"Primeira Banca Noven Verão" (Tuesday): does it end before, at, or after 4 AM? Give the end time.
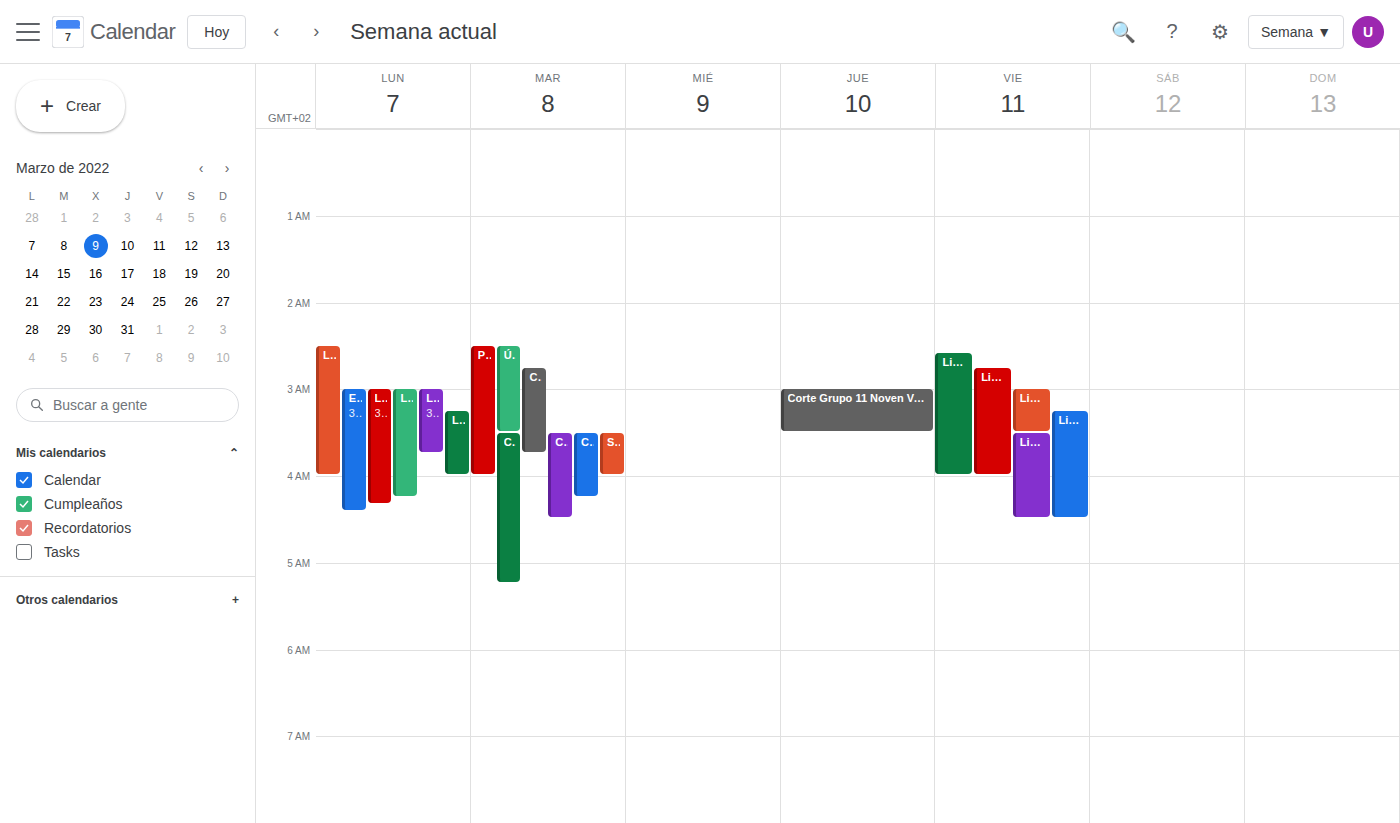
4:00 AM -- exactly at 4 AM, on the 4 AM line.